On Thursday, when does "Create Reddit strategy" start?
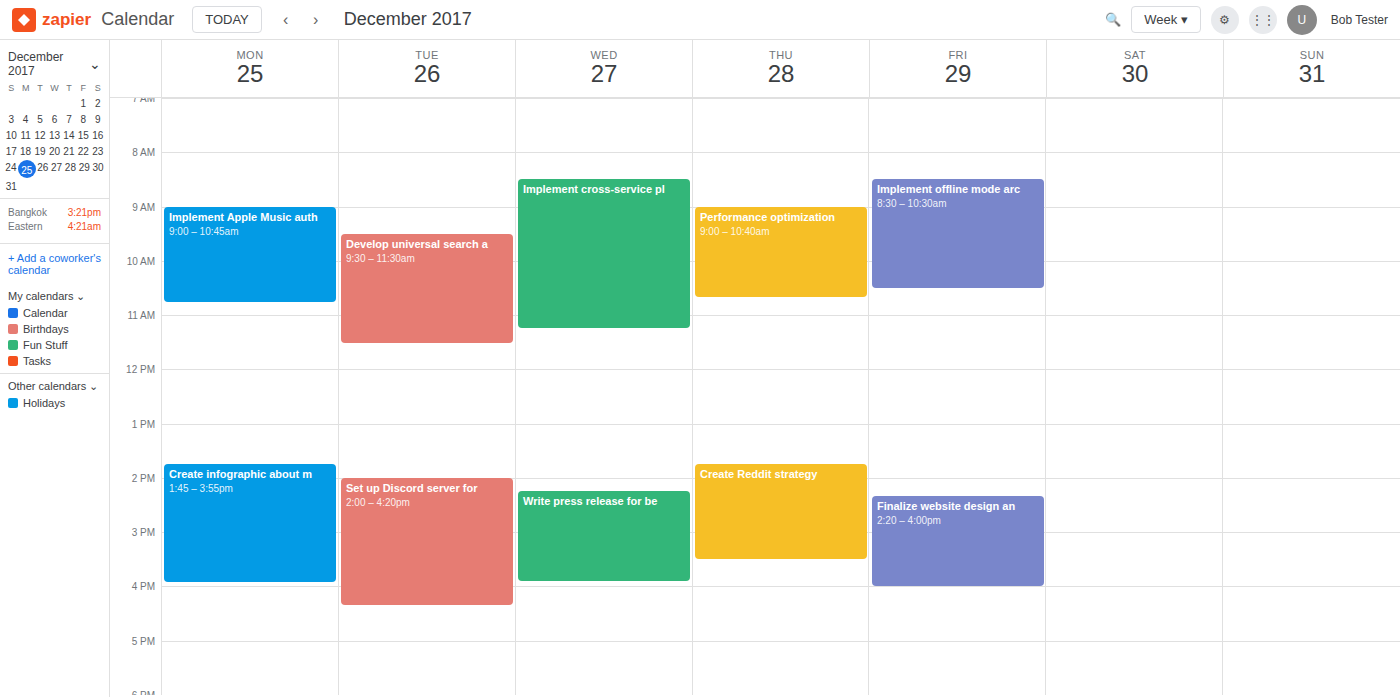
1:45 PM